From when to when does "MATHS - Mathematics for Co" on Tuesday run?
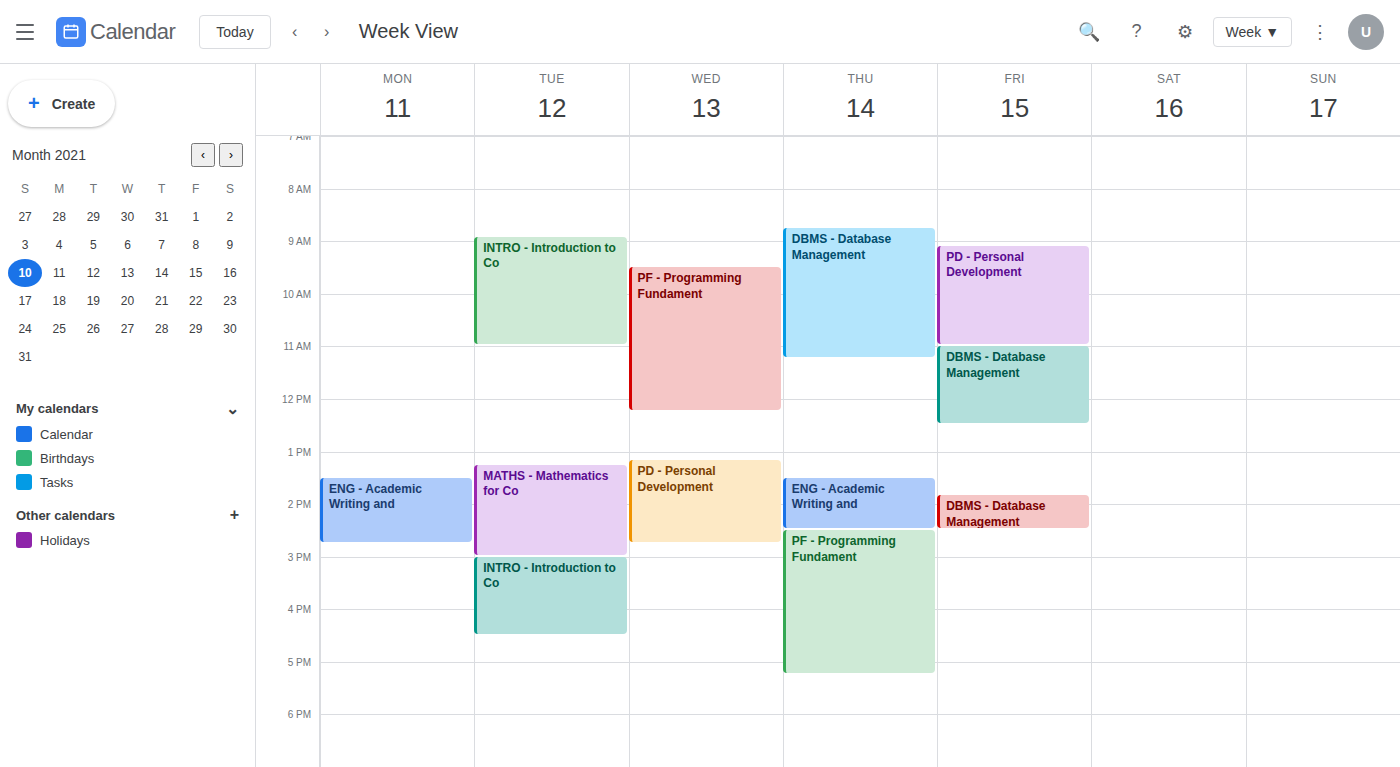
1:15 PM to 3:00 PM